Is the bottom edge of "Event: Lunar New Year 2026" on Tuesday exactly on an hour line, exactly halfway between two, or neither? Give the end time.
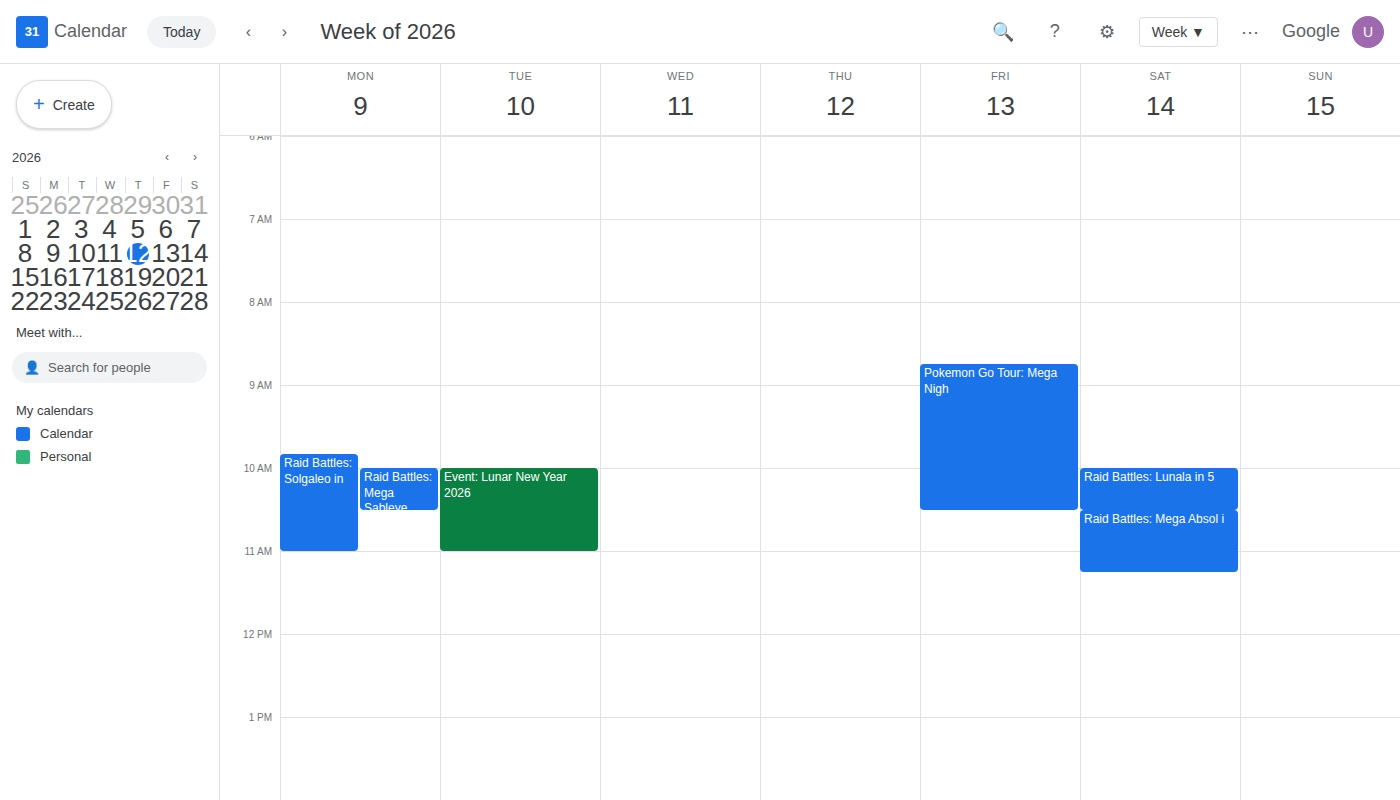
11:00 AM -- exactly on the 11 AM line.